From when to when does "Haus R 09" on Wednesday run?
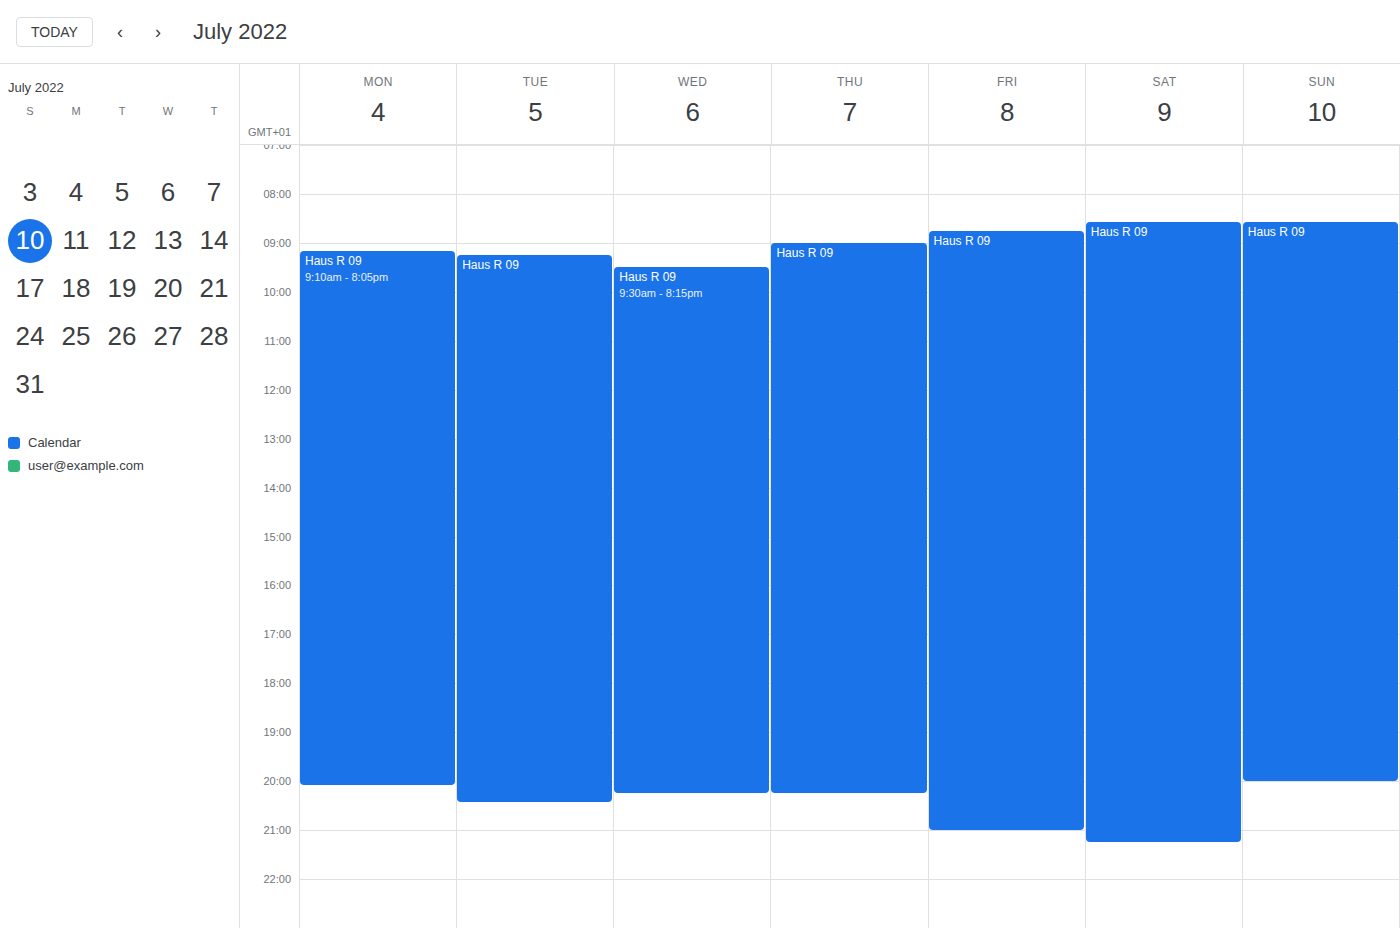
09:30 to 20:15